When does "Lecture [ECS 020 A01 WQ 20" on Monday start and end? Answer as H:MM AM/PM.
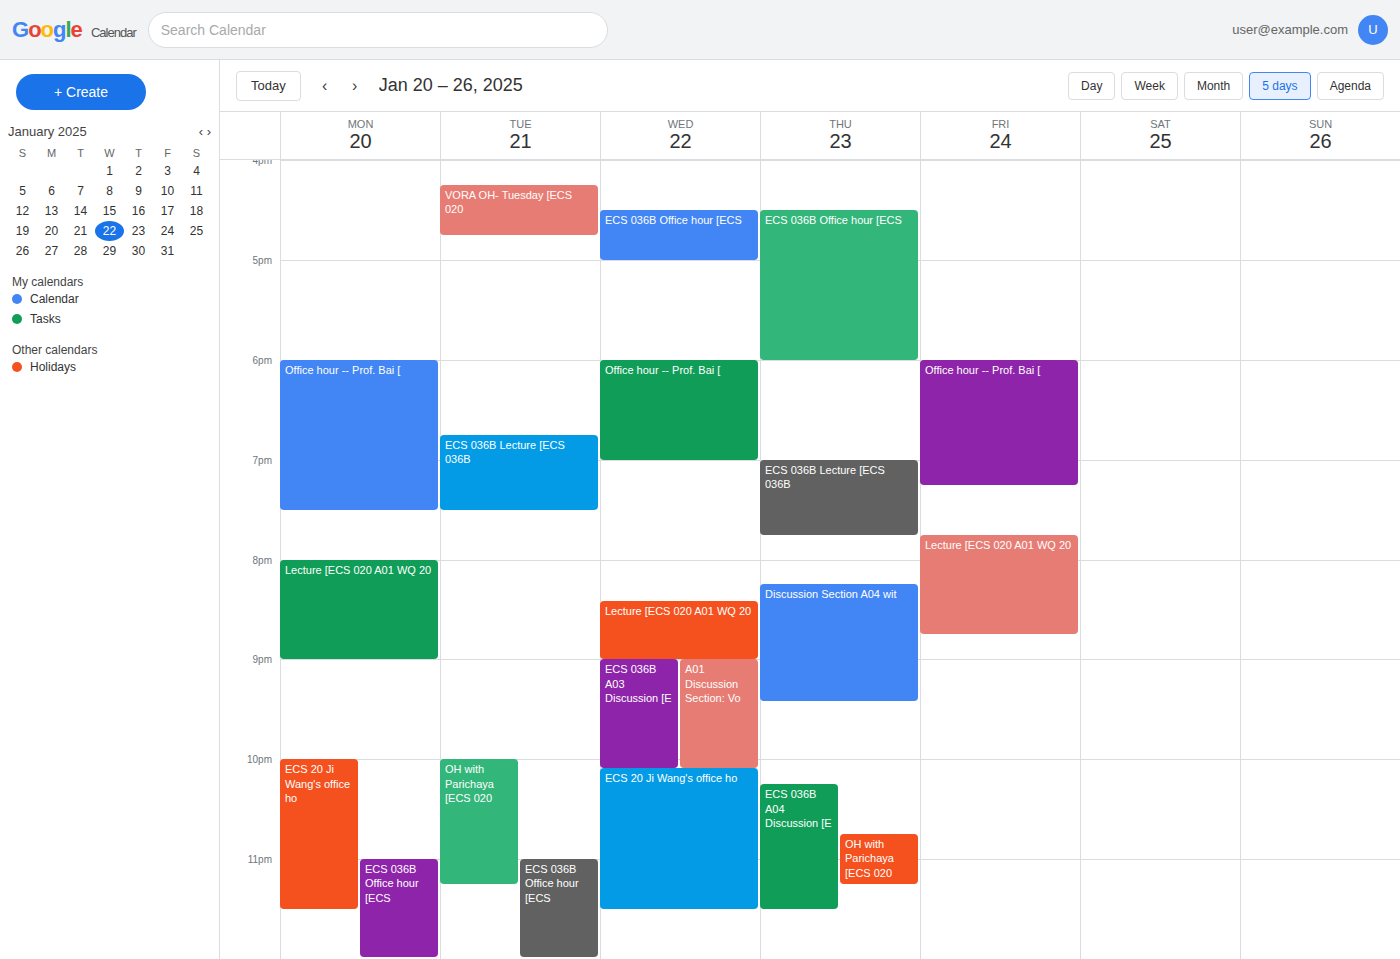
8:00 PM to 9:00 PM